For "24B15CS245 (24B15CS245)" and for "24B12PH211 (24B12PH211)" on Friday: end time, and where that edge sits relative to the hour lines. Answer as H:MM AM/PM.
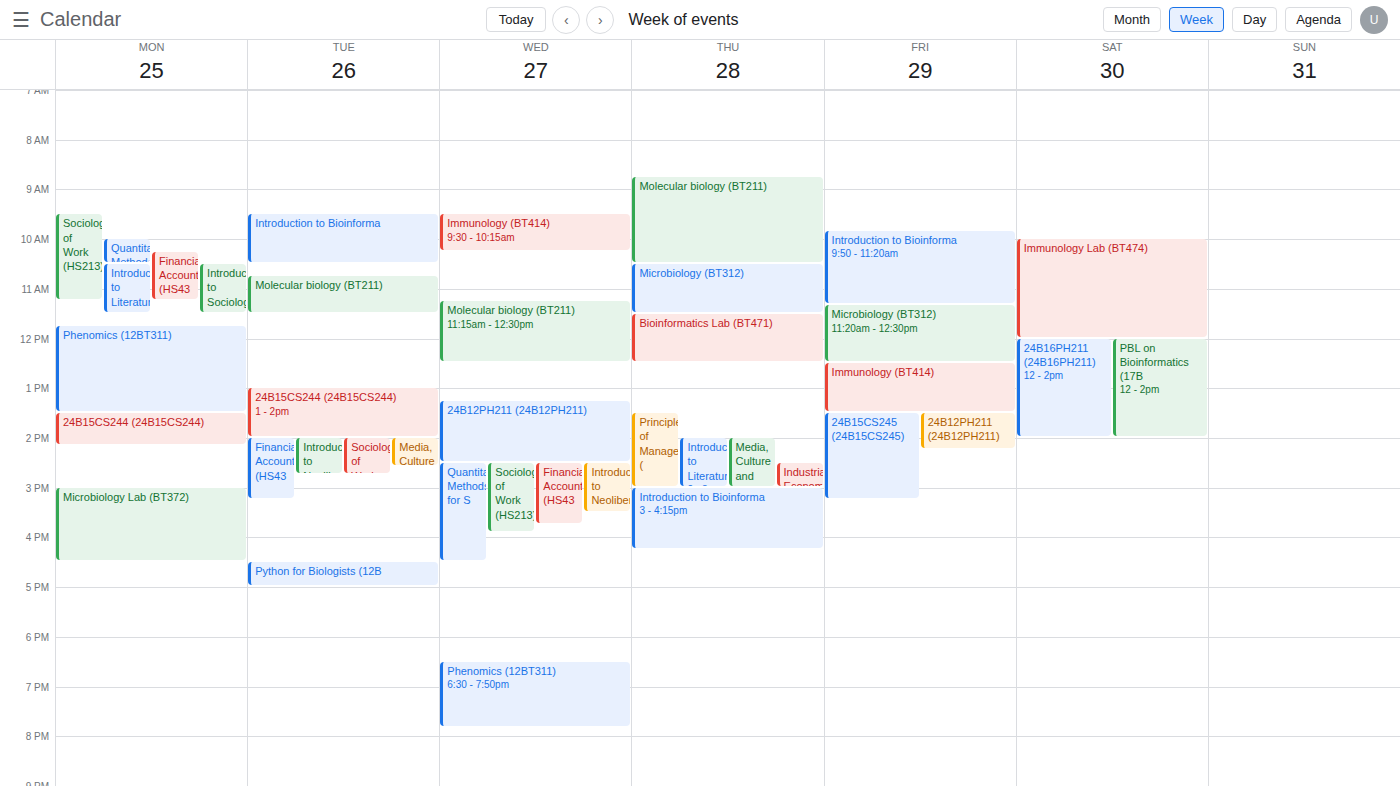
"24B15CS245 (24B15CS245)": 3:15 PM, neither: a quarter of the way from the 3 PM line to the 4 PM line. "24B12PH211 (24B12PH211)": 2:15 PM, neither: a quarter of the way from the 2 PM line to the 3 PM line.